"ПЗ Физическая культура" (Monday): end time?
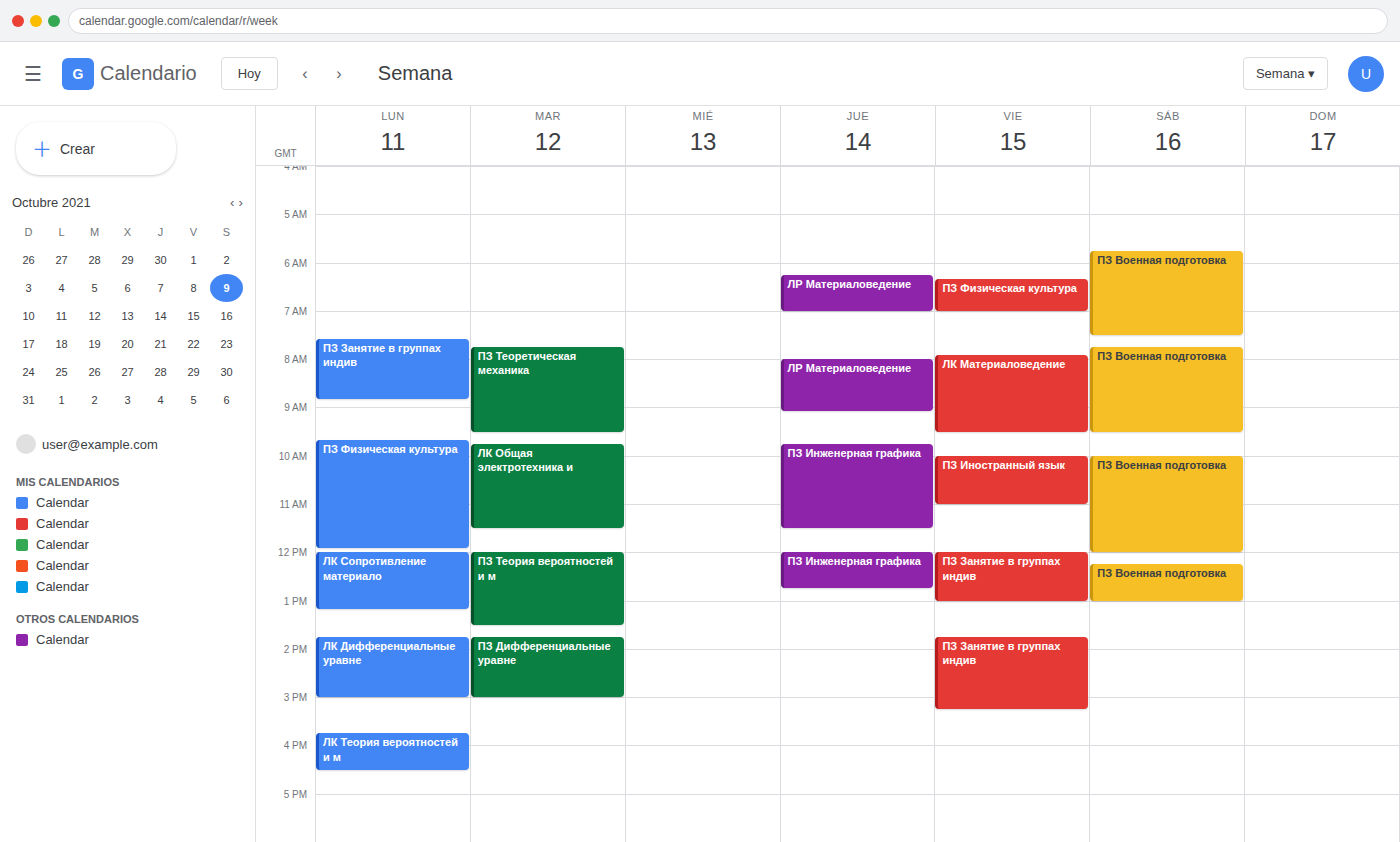
11:55 AM